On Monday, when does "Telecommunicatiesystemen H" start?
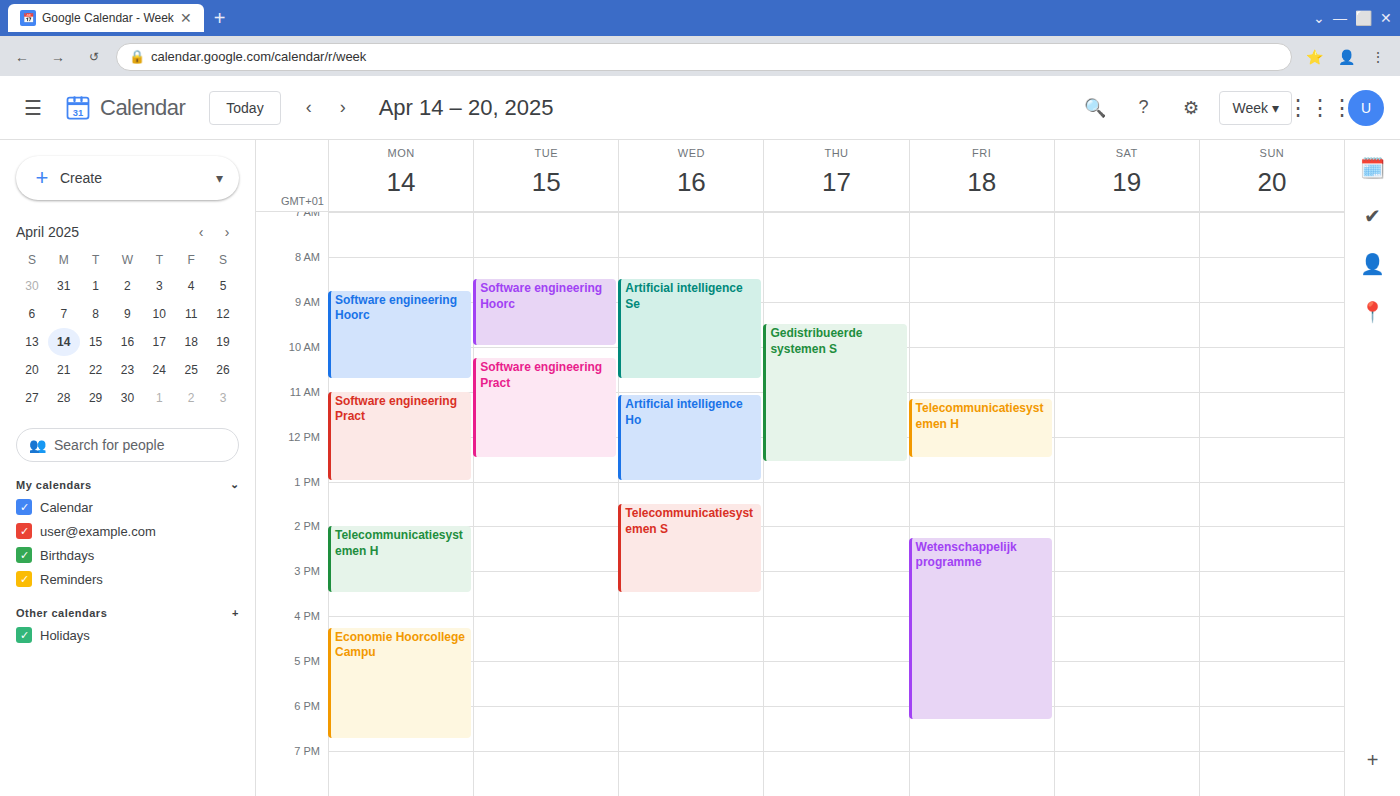
14:00